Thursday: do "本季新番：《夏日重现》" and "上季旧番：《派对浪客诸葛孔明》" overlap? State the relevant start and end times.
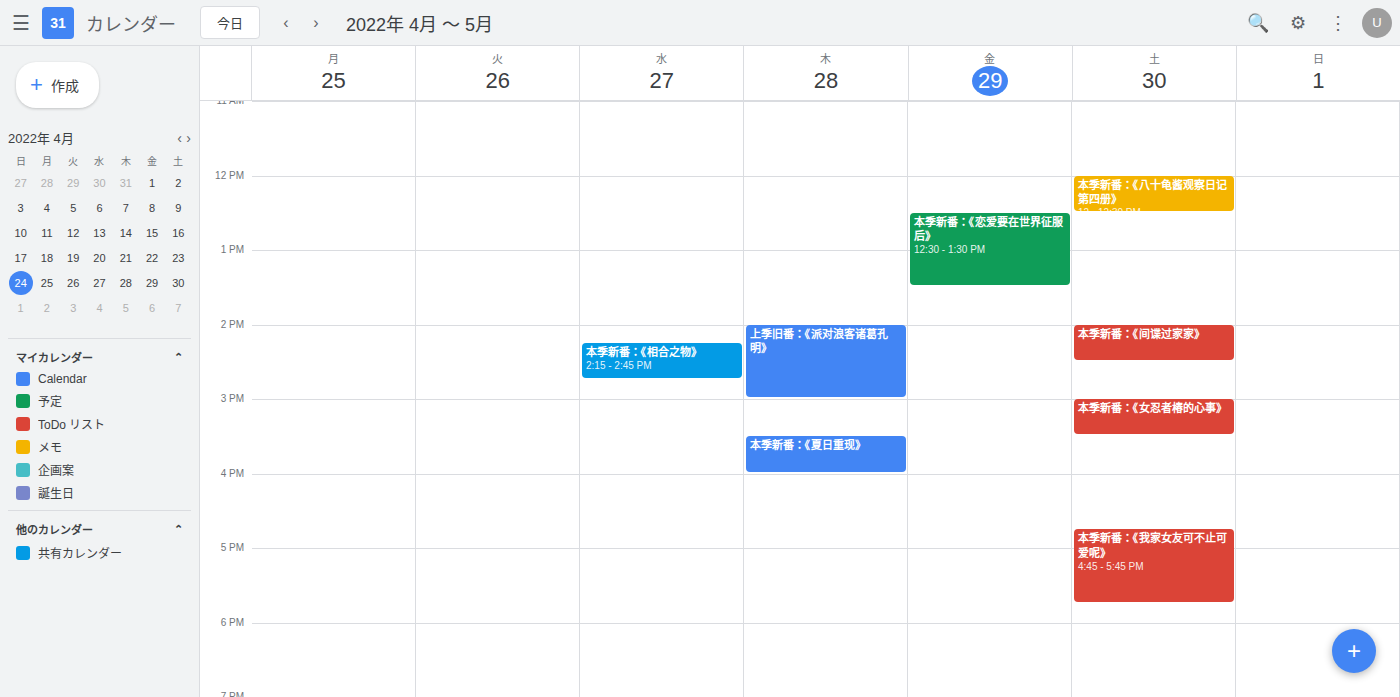
"上季旧番：《派对浪客诸葛孔明》" ends at 3:00 PM and "本季新番：《夏日重现》" starts at 3:30 PM -- no overlap.